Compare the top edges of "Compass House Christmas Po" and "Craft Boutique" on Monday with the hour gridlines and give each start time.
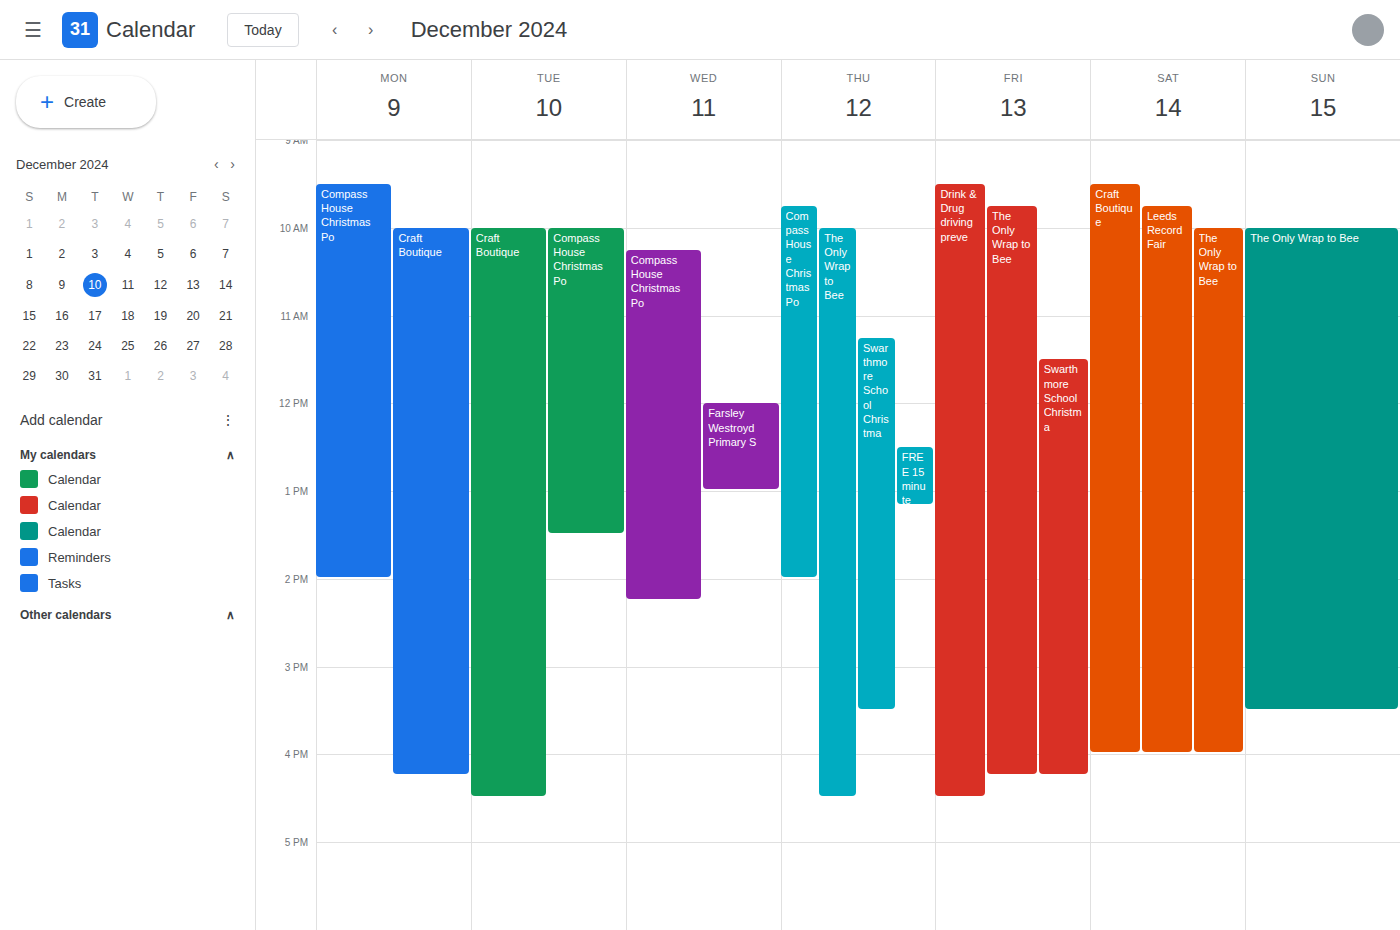
"Compass House Christmas Po": 09:30, halfway between the 09:00 and 10:00 lines. "Craft Boutique": 10:00, exactly on the 10:00 line.